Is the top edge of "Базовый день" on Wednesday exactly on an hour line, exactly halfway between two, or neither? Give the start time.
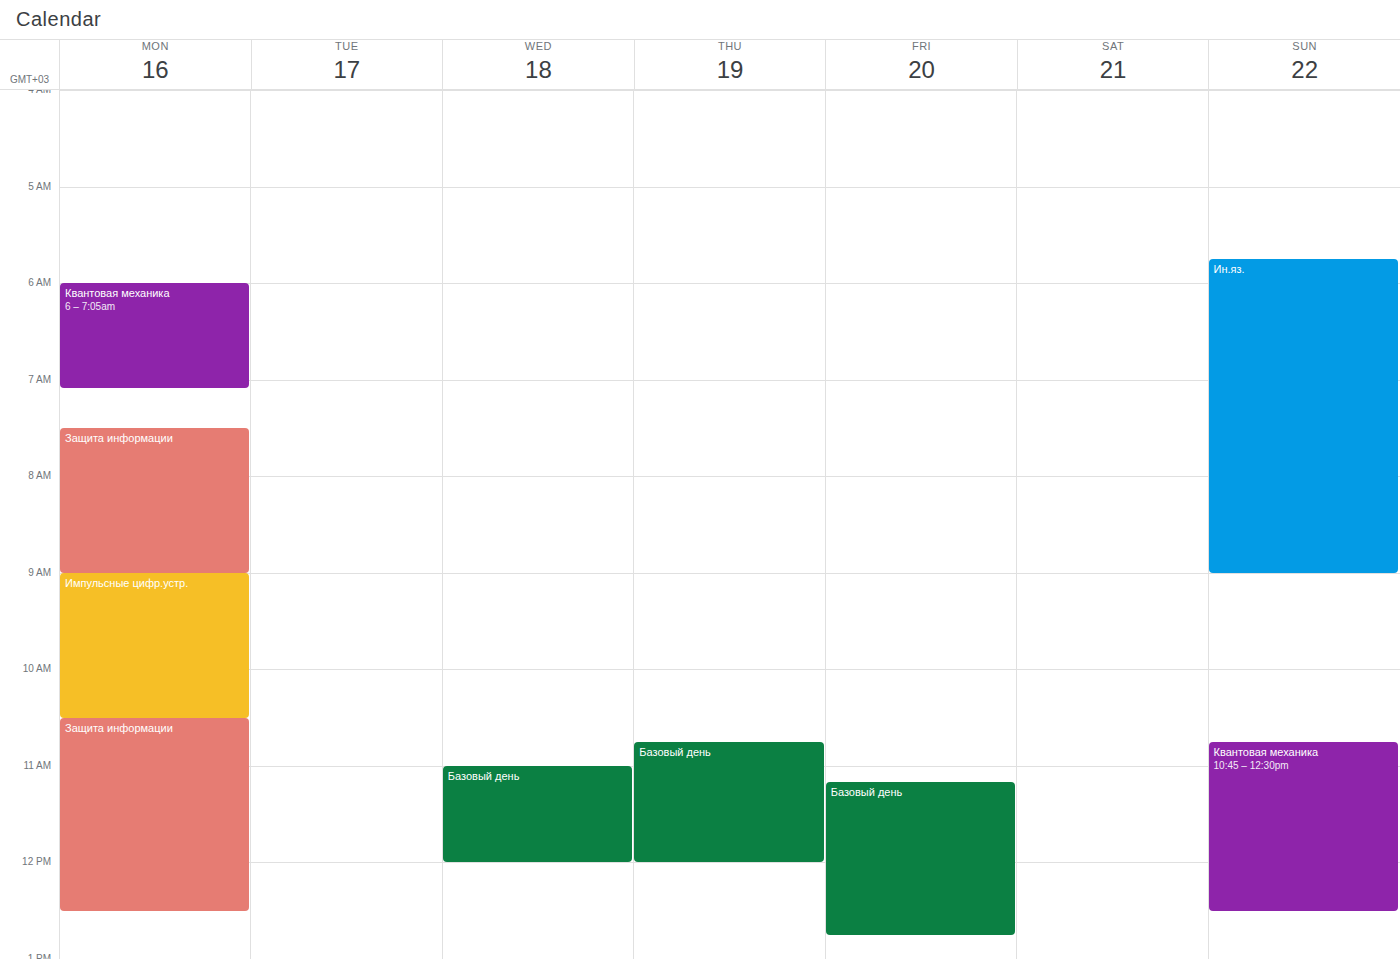
11:00 AM -- exactly on the 11 AM line.